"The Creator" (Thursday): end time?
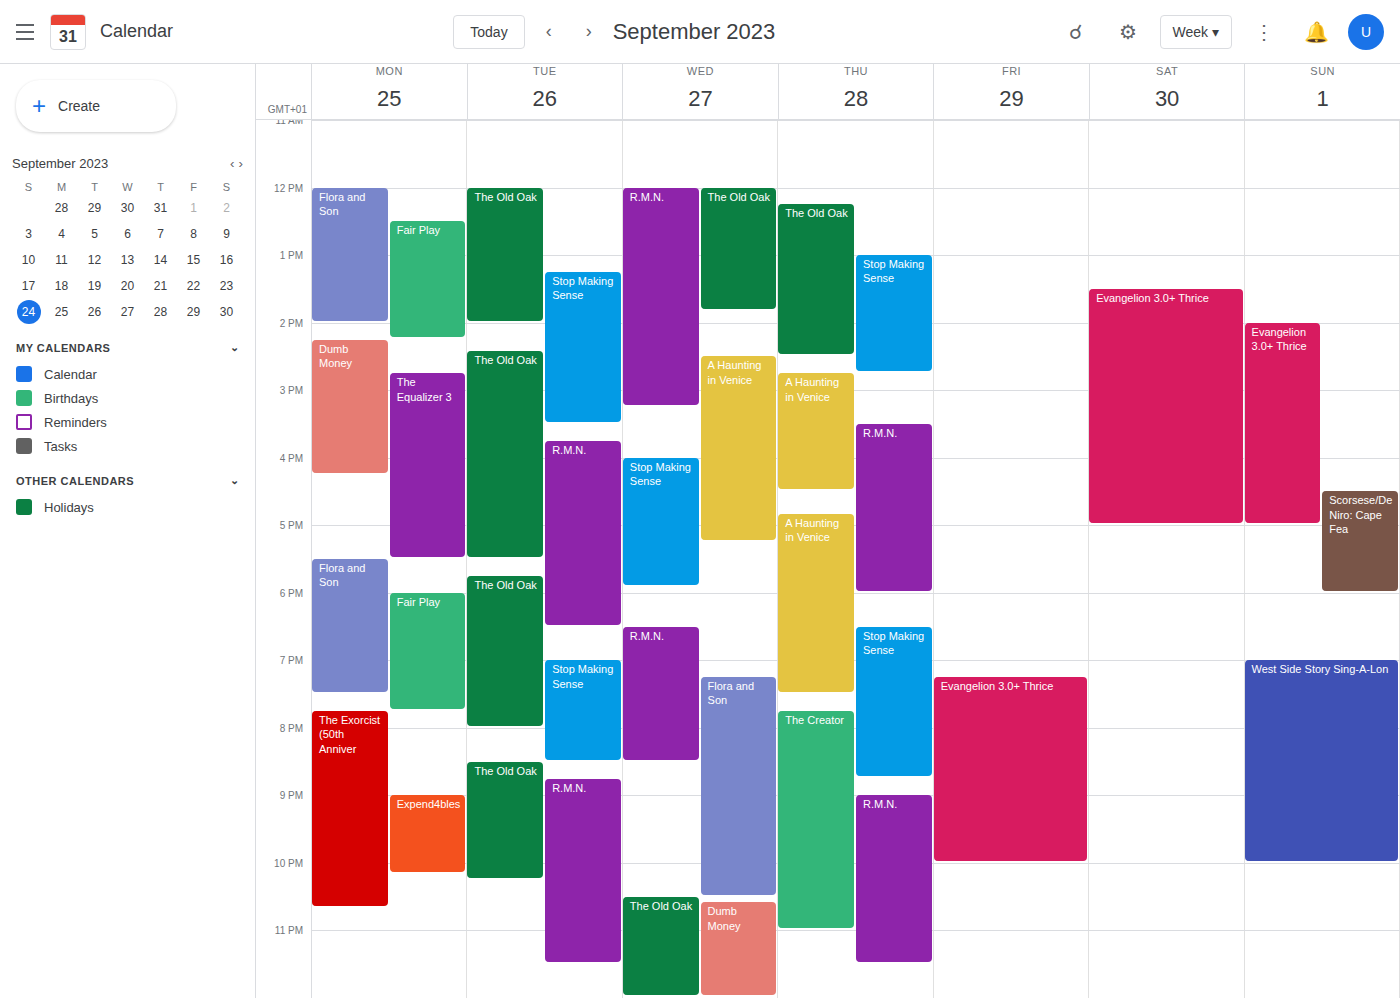
23:00